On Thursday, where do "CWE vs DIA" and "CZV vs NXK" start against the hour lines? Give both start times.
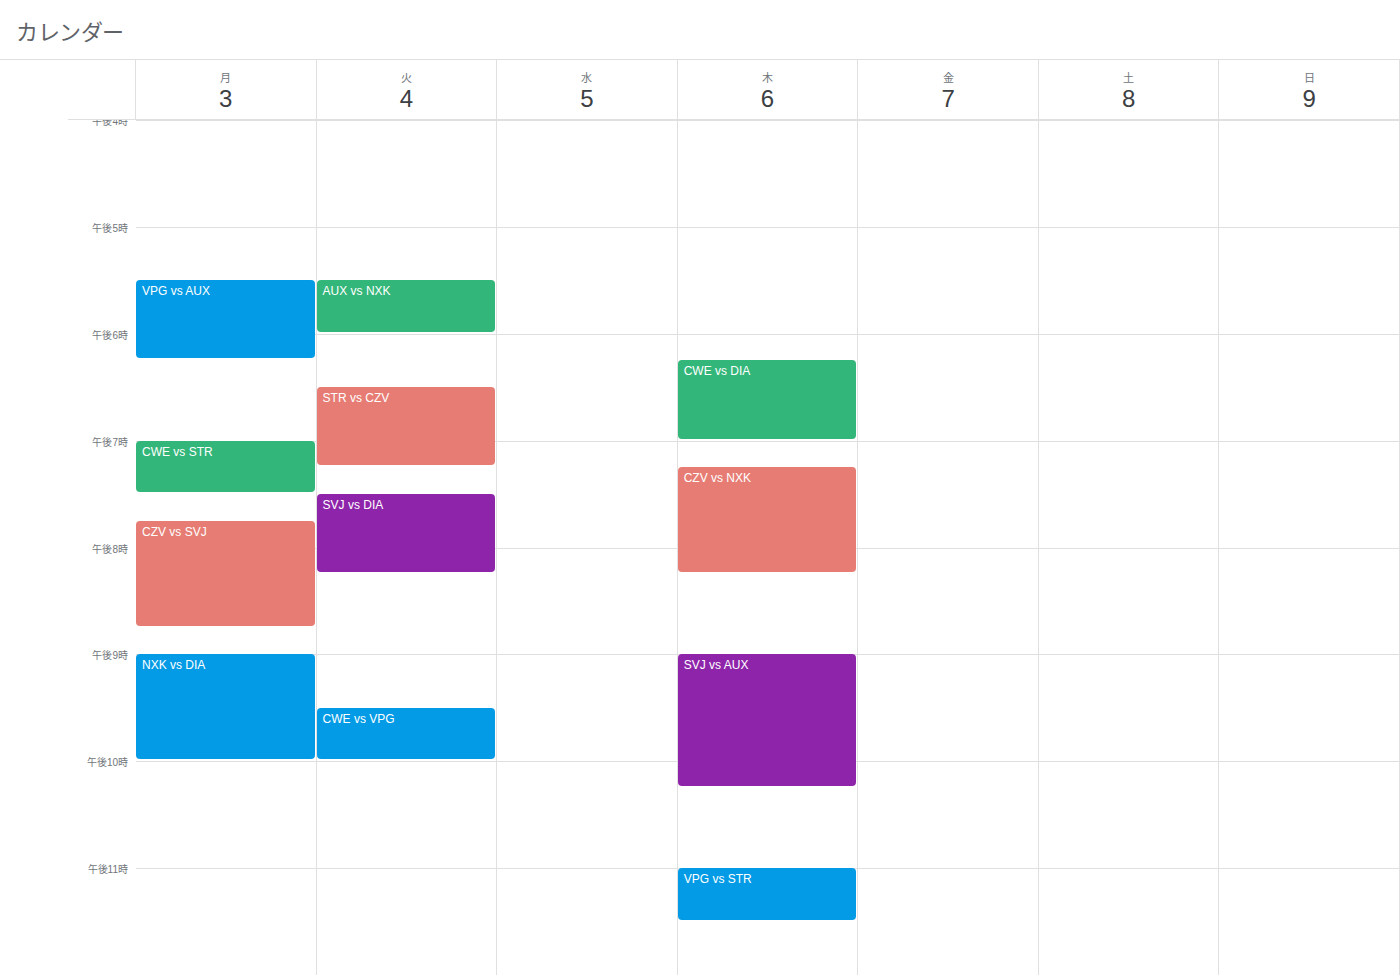
"CWE vs DIA": 6:15 PM, neither: a quarter of the way from the 6 PM line to the 7 PM line. "CZV vs NXK": 7:15 PM, neither: a quarter of the way from the 7 PM line to the 8 PM line.